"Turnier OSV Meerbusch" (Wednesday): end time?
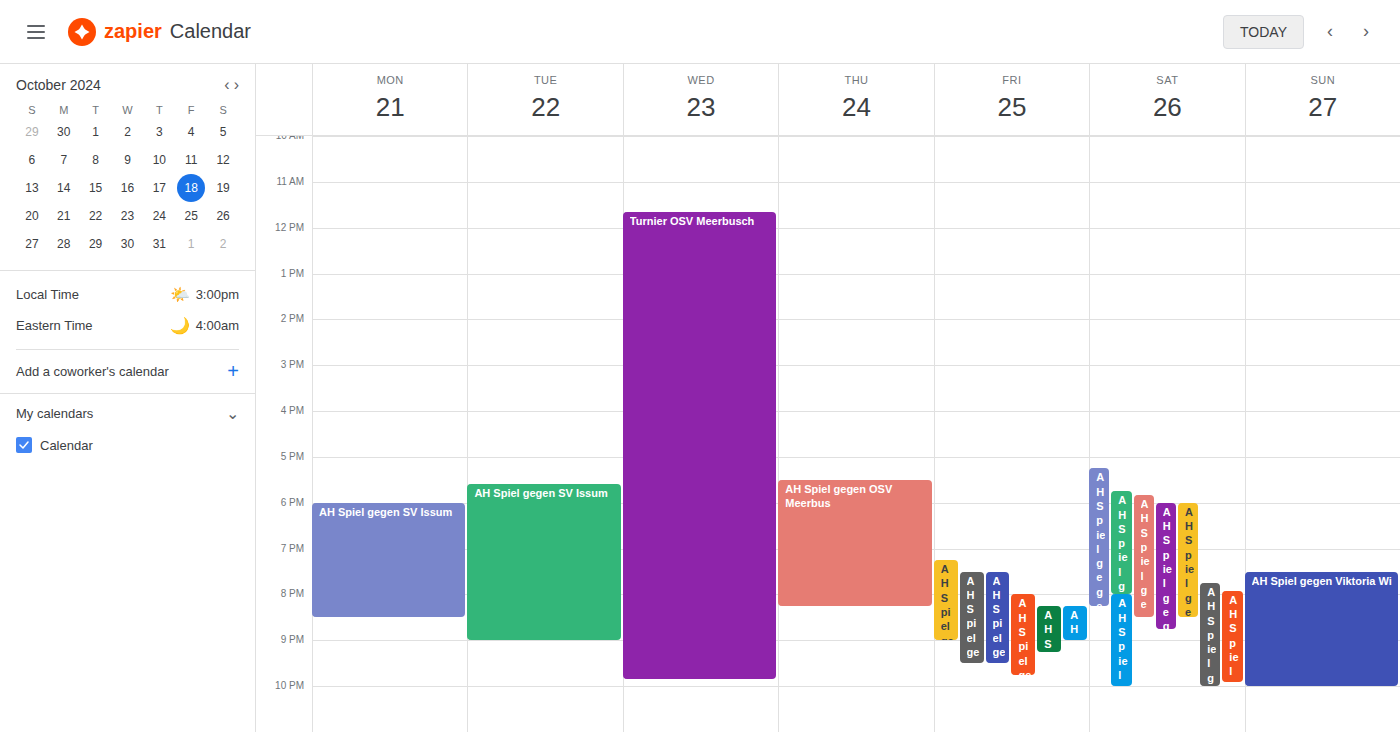
9:50 PM